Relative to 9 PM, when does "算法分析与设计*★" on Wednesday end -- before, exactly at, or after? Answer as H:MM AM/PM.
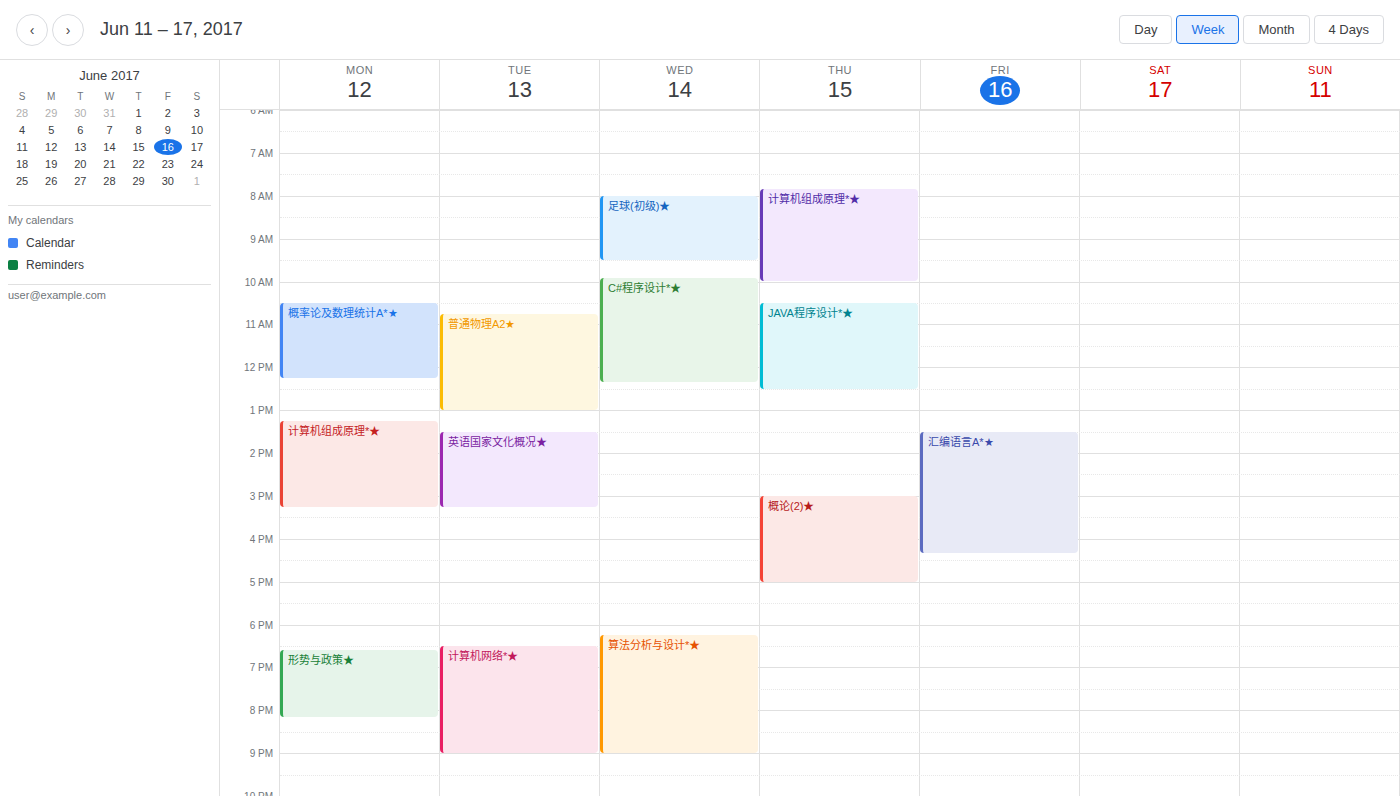
9:00 PM -- exactly at 9 PM, on the 9 PM line.